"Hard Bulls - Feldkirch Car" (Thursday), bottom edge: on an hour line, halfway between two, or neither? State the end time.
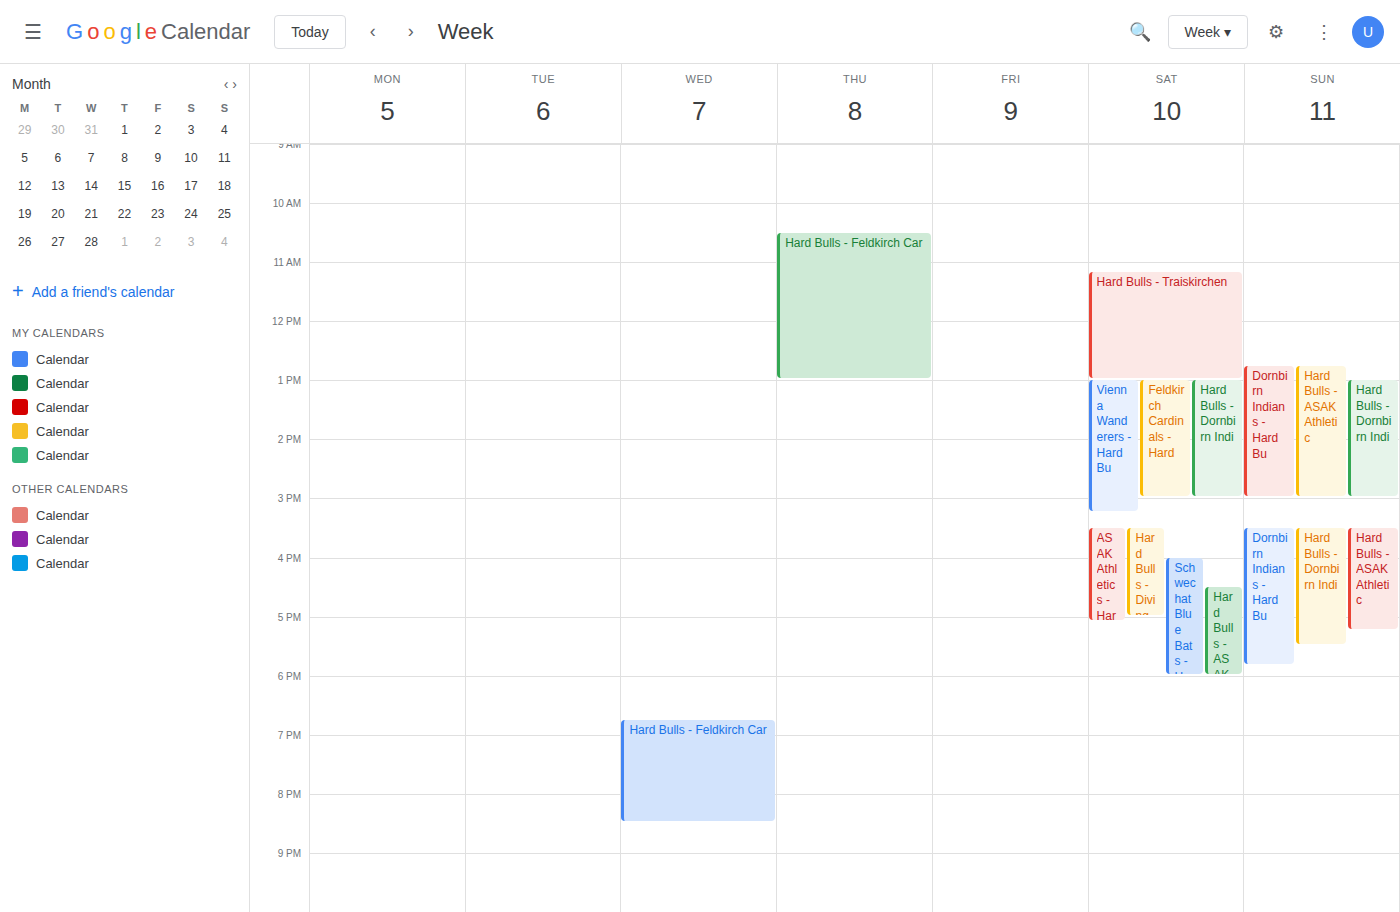
1:00 PM -- exactly on the 1 PM line.